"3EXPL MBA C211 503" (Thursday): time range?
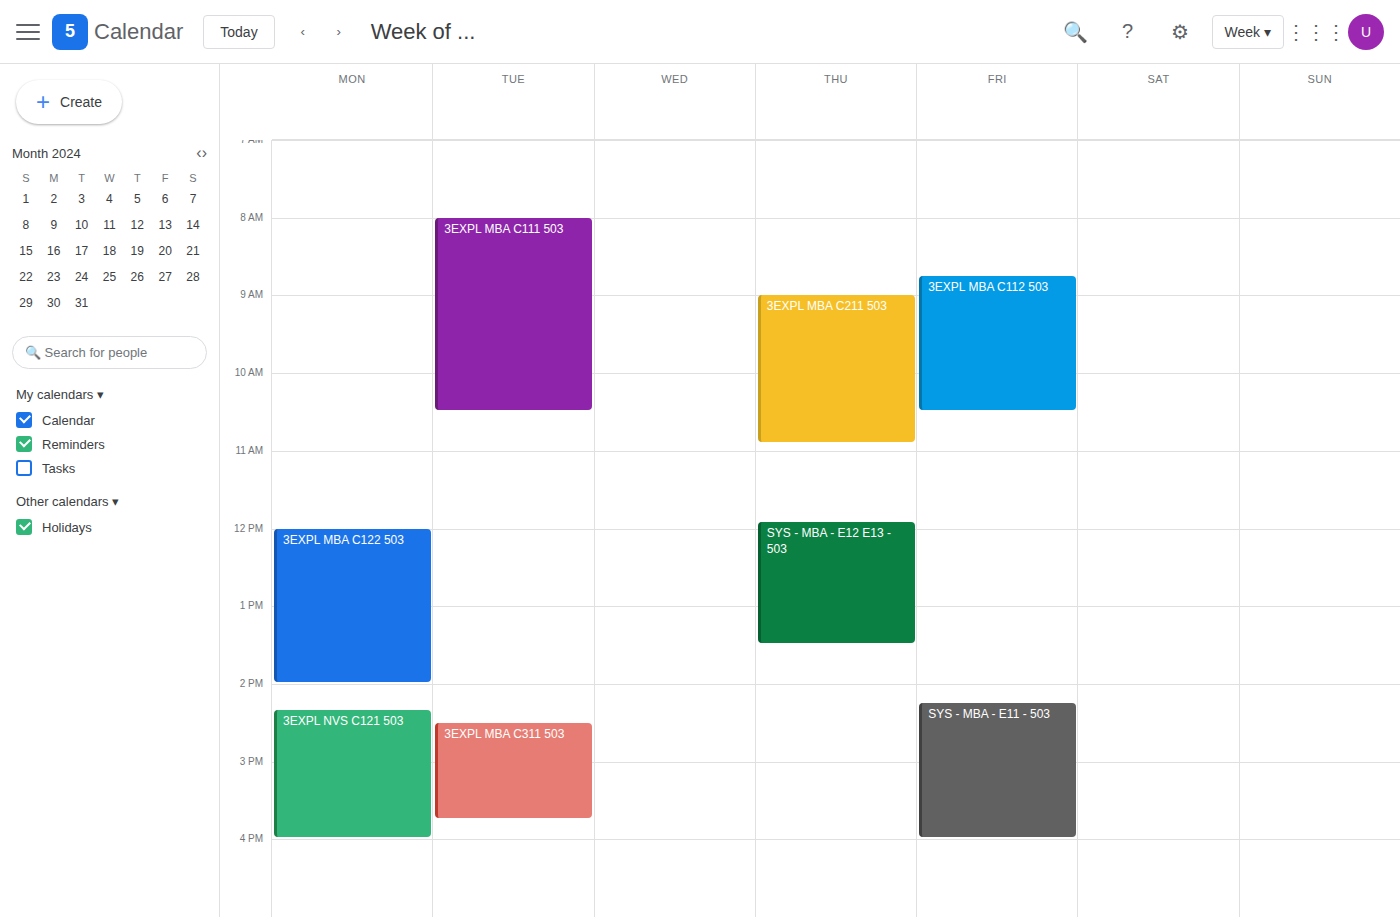
9:00 AM to 10:55 AM